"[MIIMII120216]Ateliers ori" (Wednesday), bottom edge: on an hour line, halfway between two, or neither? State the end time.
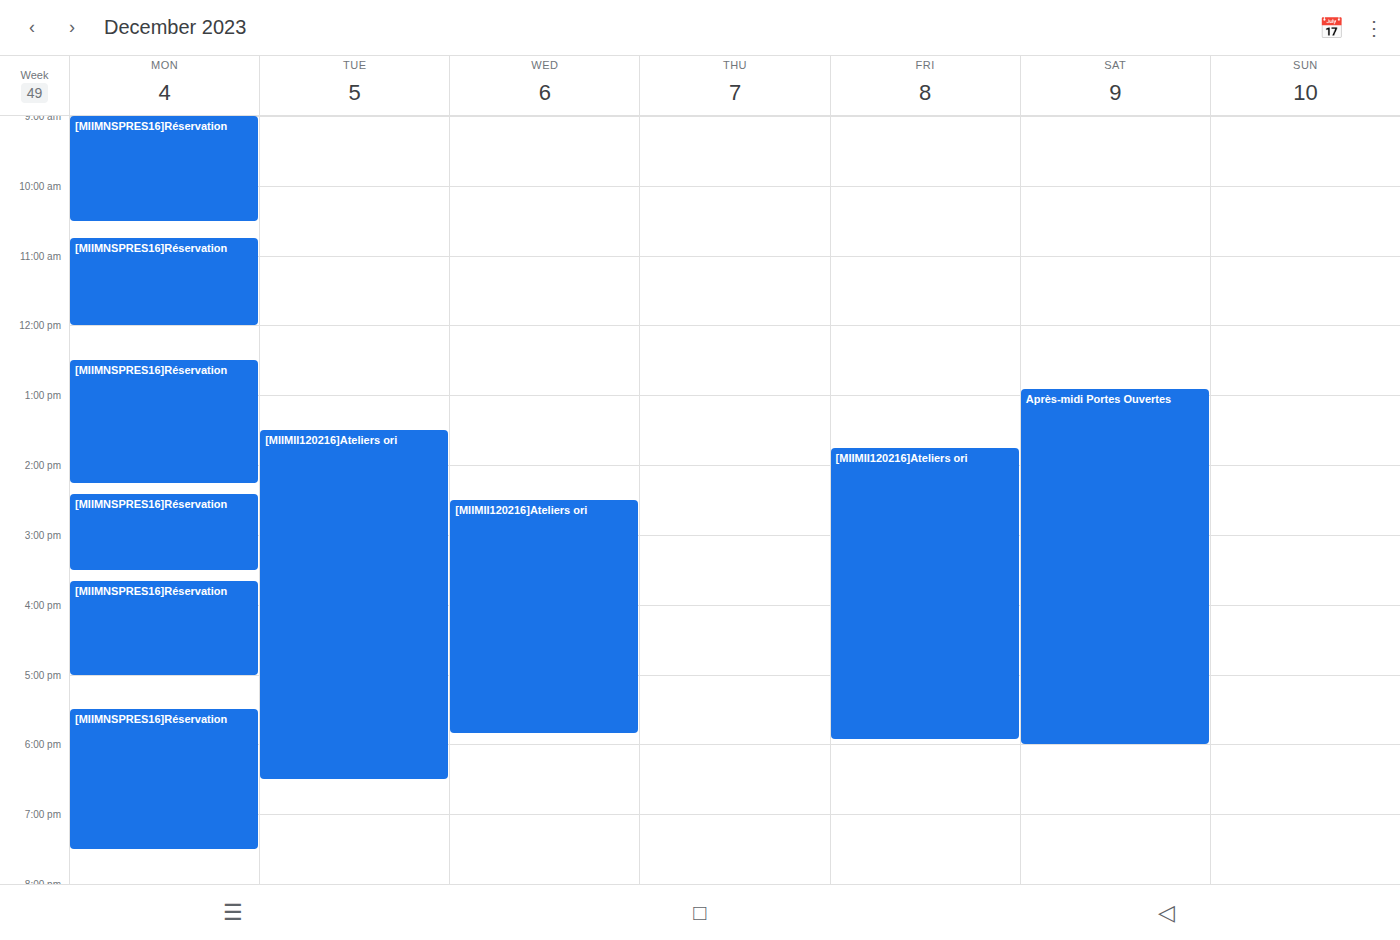
5:50 PM -- neither: 50 minutes below the 5 PM line and 10 minutes above the 6 PM line.